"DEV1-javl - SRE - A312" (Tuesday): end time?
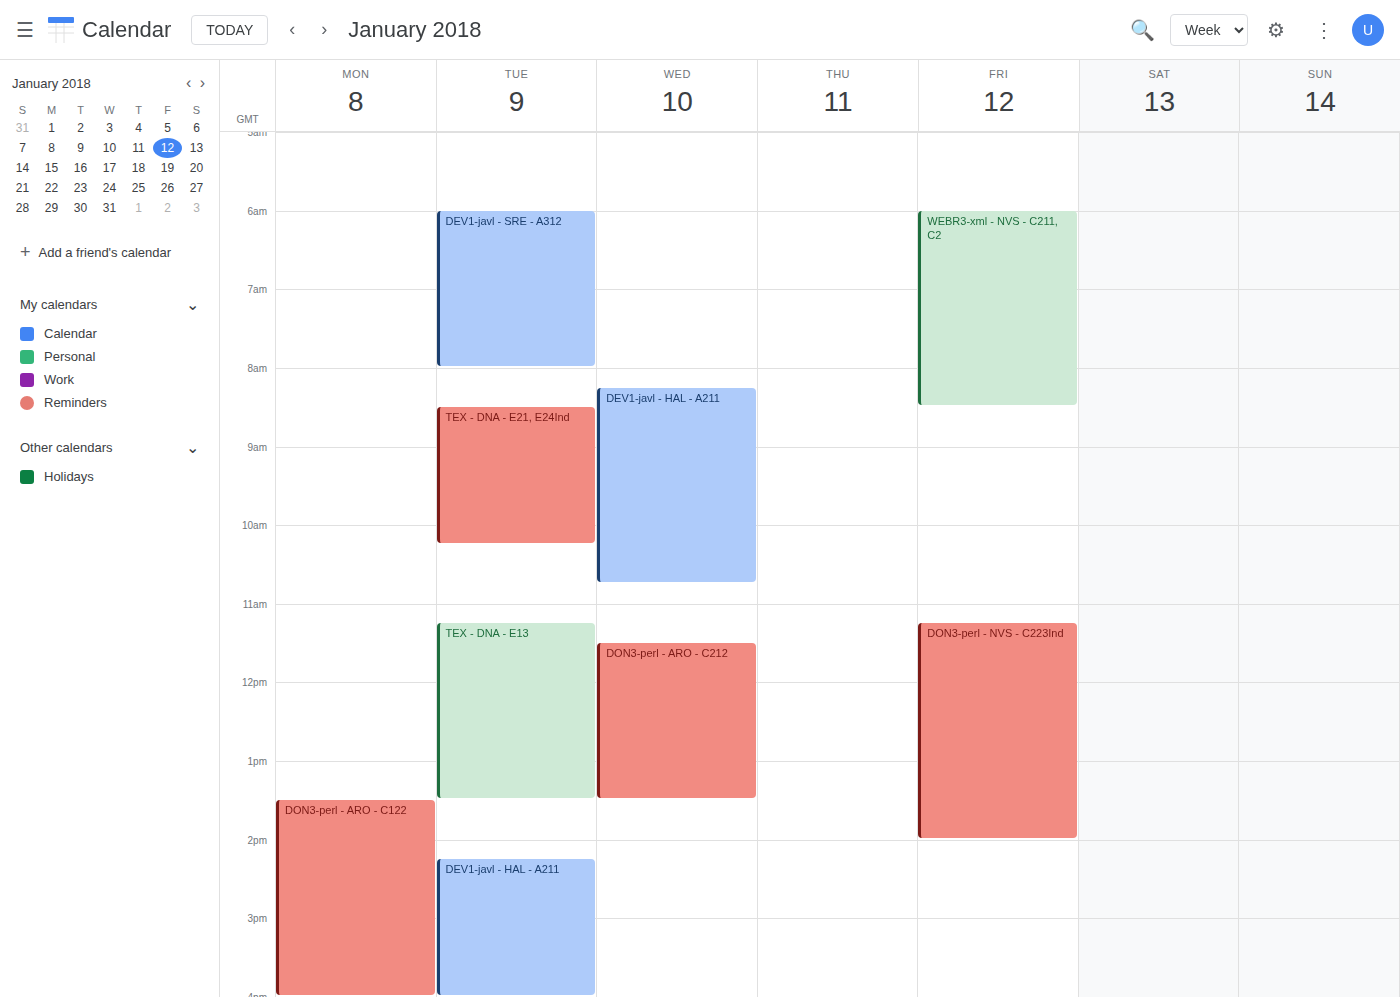
8:00 AM